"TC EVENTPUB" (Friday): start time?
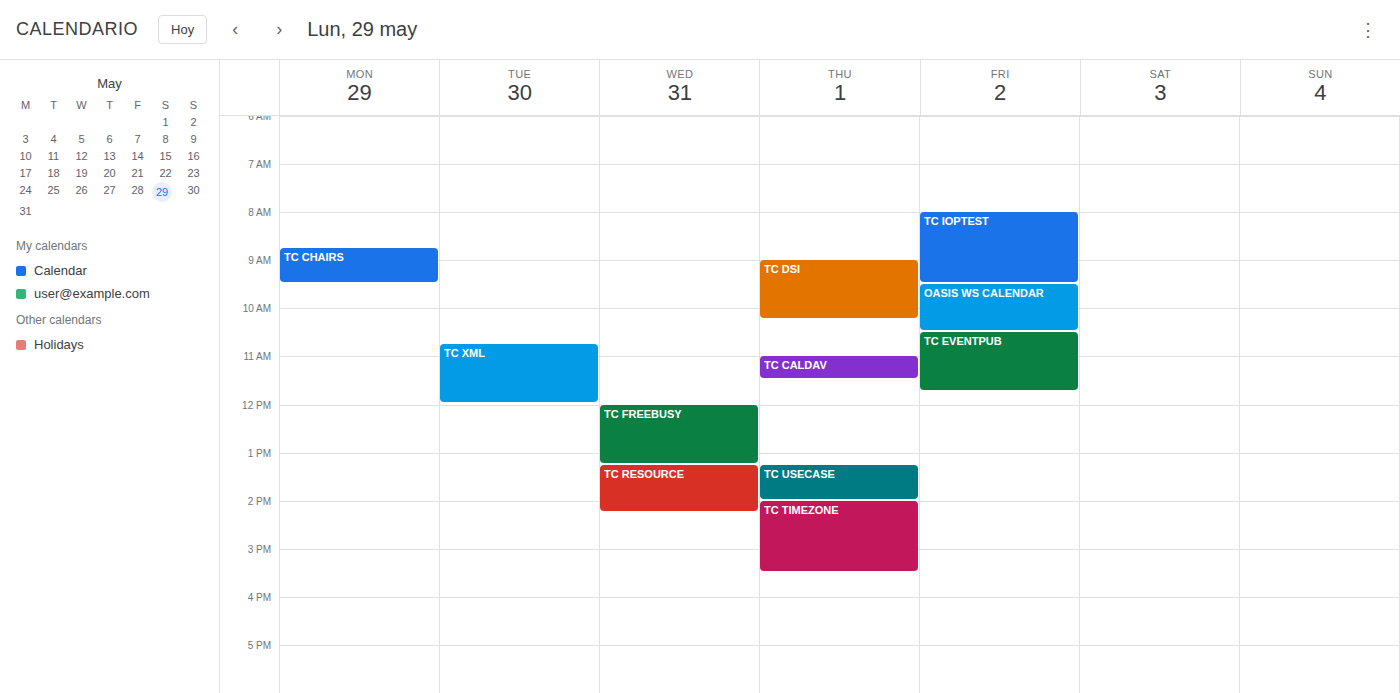
10:30 AM